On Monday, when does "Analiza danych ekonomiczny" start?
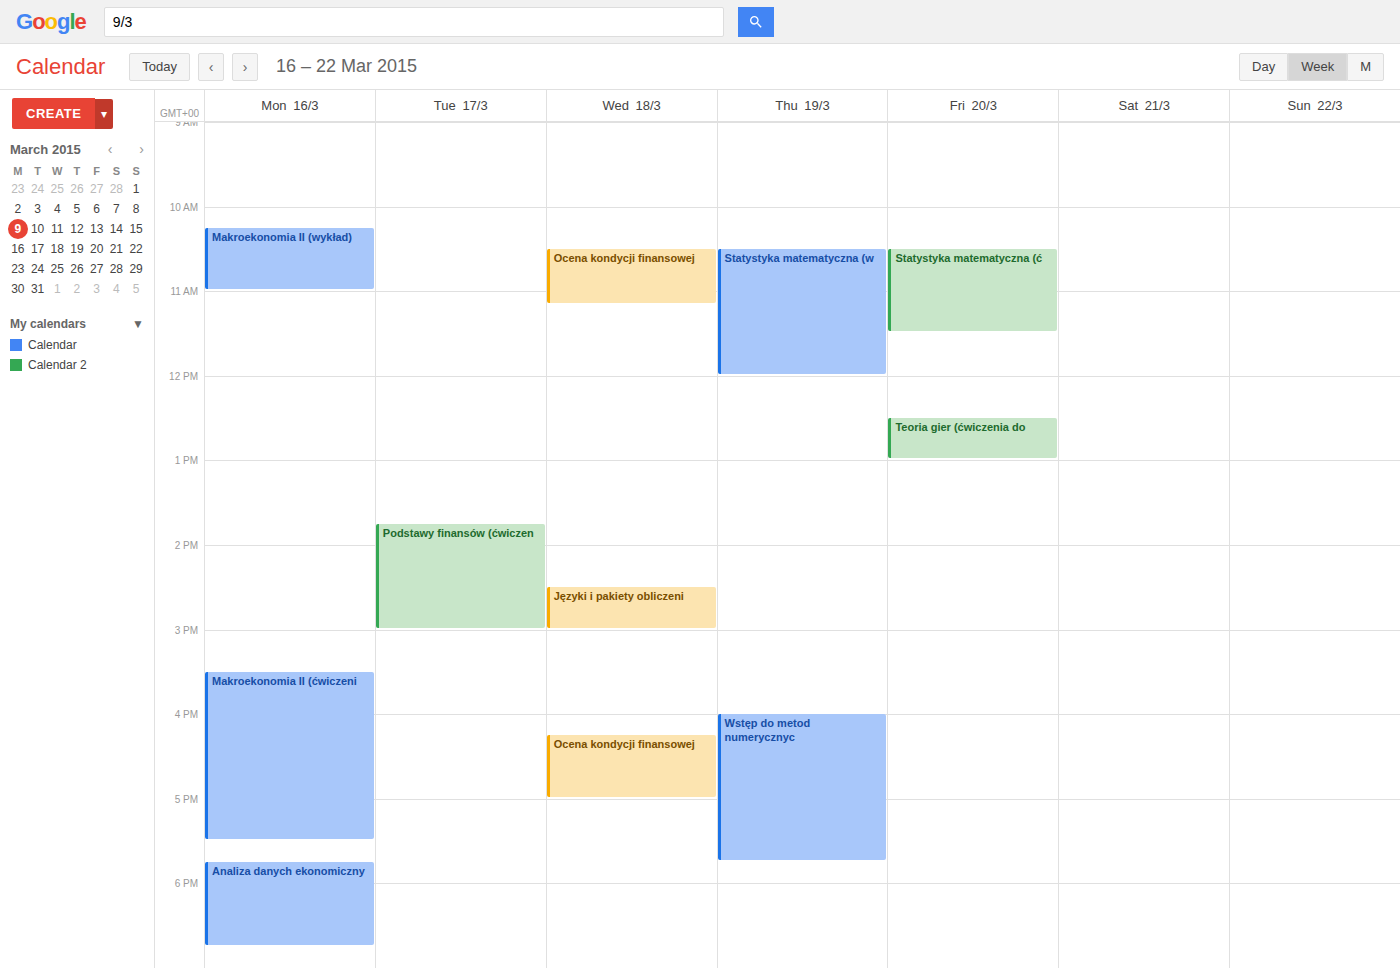
5:45 PM